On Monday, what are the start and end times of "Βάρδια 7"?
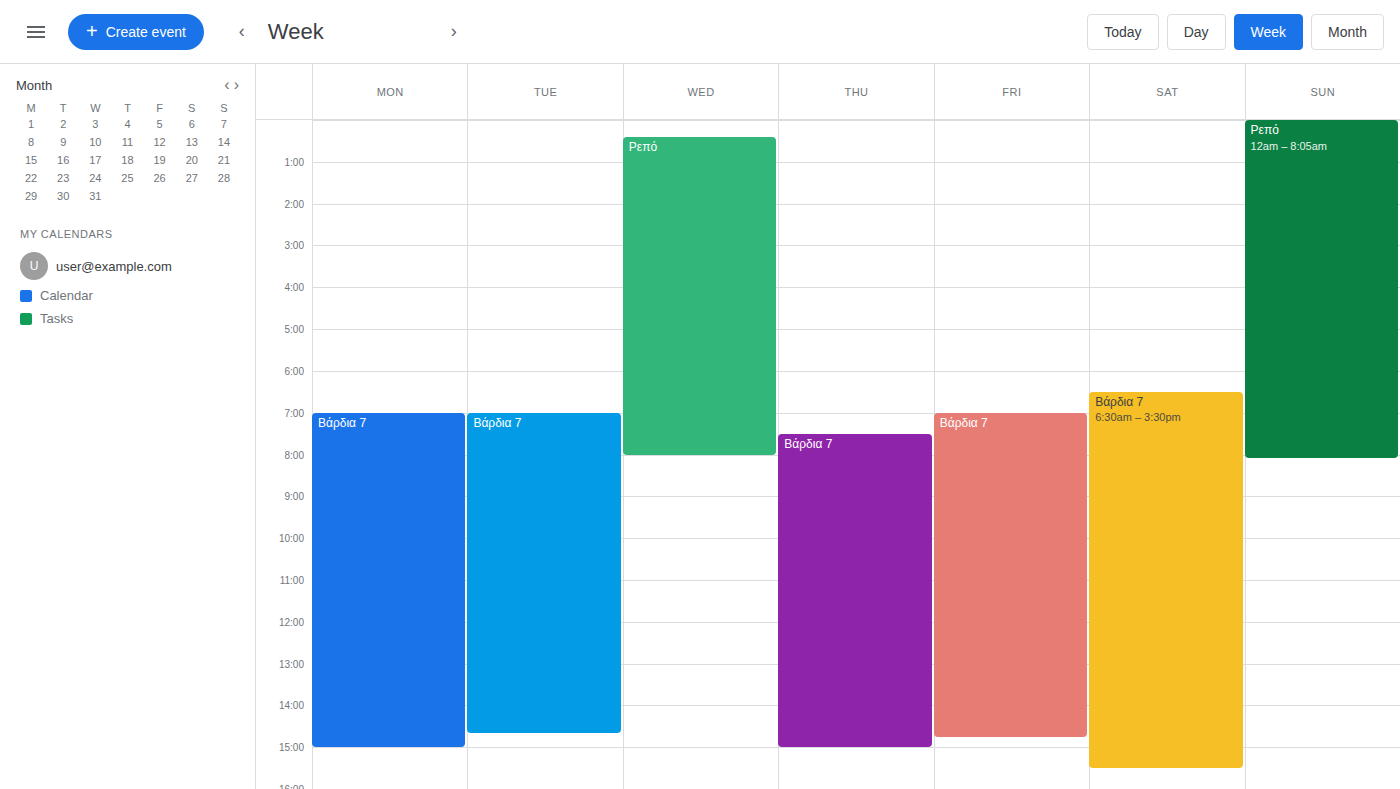
7:00 AM to 3:00 PM